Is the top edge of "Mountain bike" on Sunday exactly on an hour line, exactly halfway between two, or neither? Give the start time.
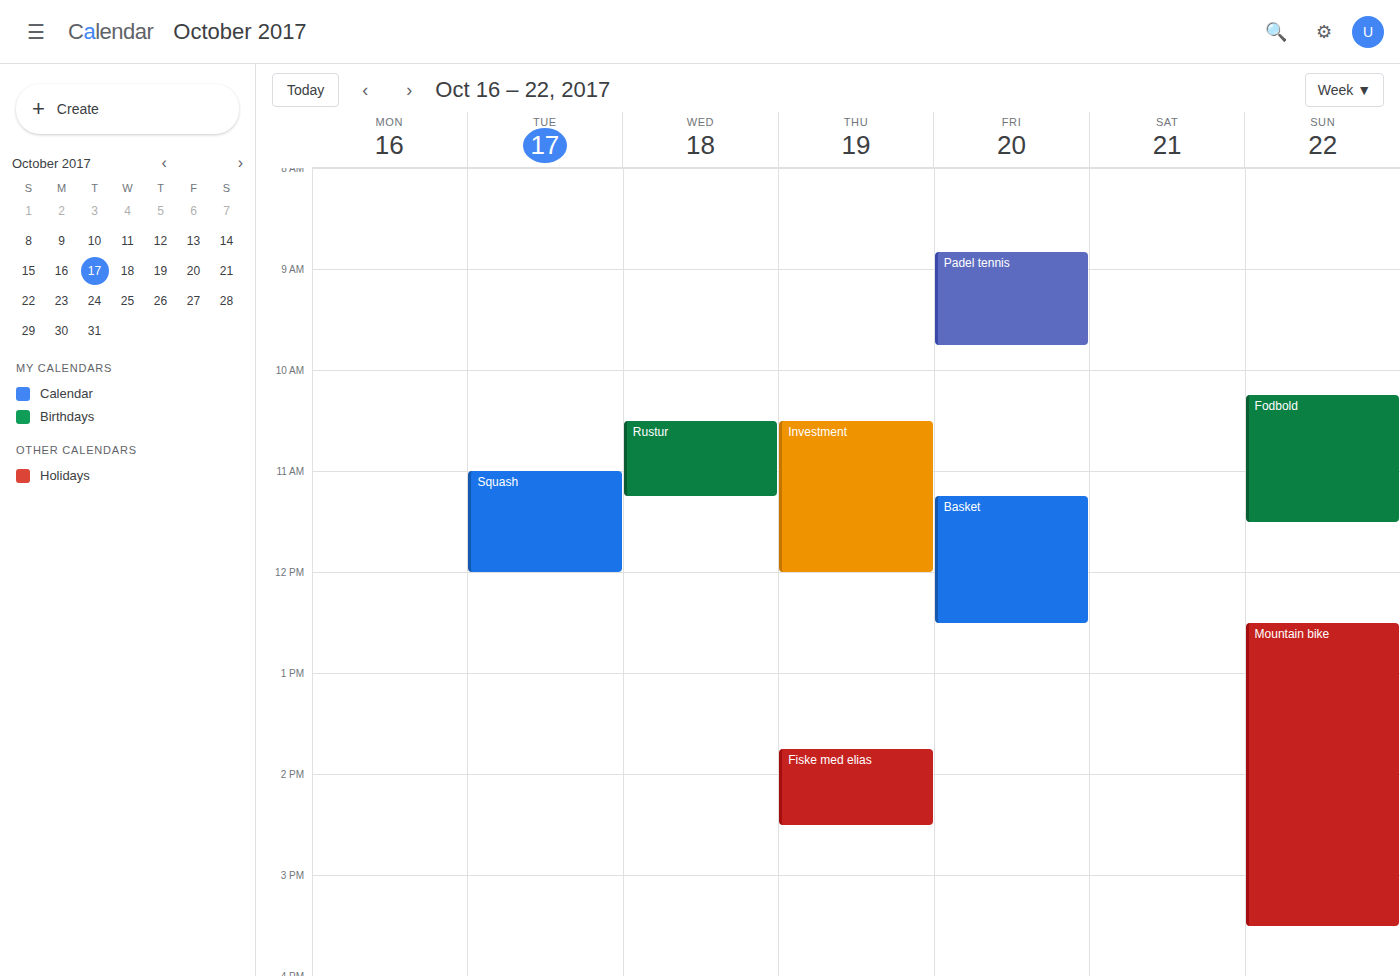
12:30 PM -- halfway between the 12 PM and 1 PM lines.